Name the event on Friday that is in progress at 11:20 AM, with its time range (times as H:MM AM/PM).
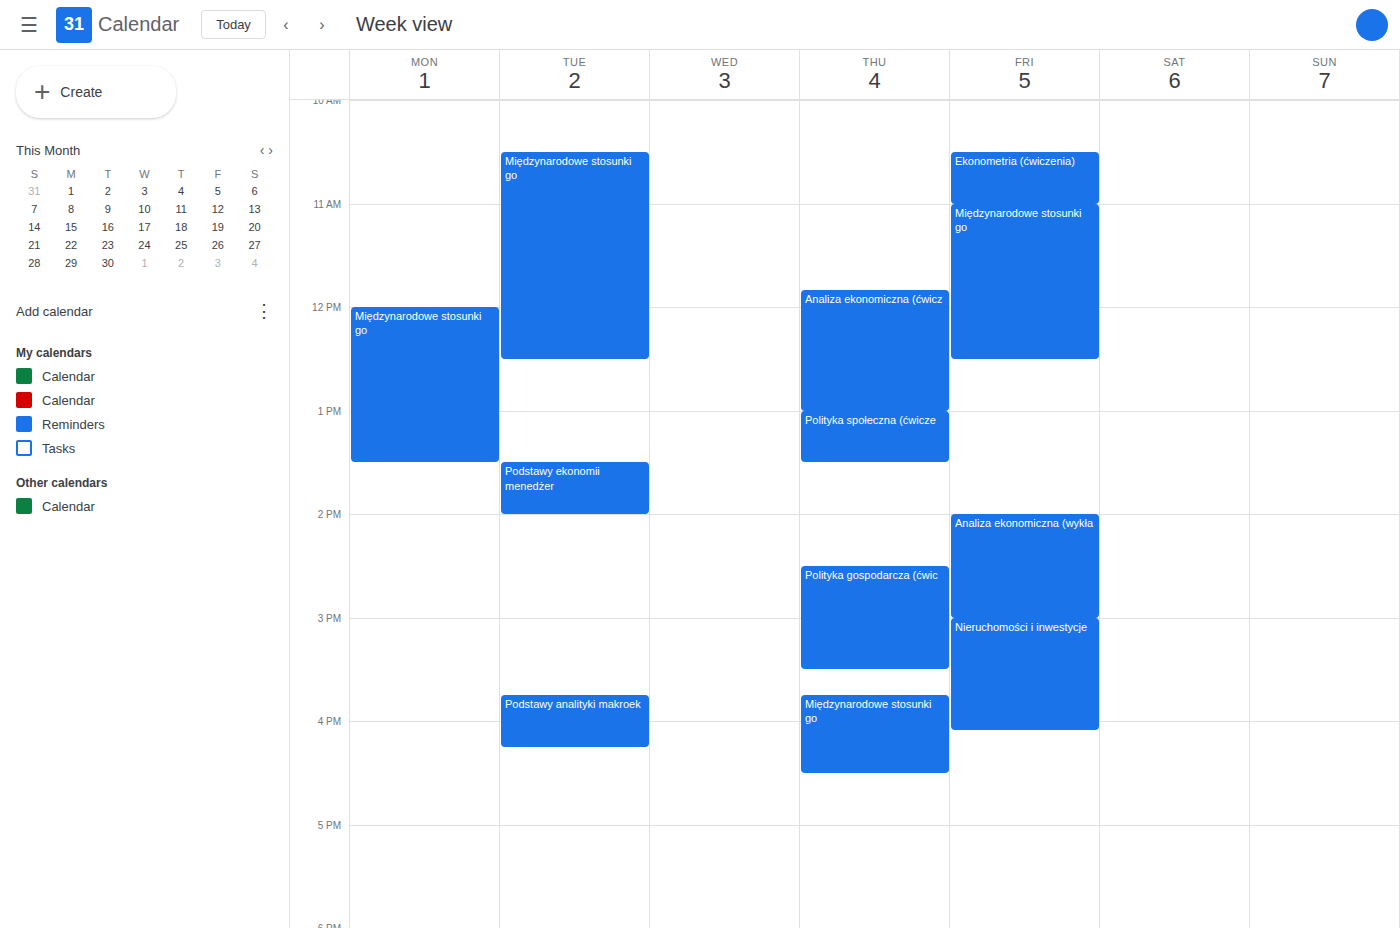
"Międzynarodowe stosunki go", 11:00 AM to 12:30 PM